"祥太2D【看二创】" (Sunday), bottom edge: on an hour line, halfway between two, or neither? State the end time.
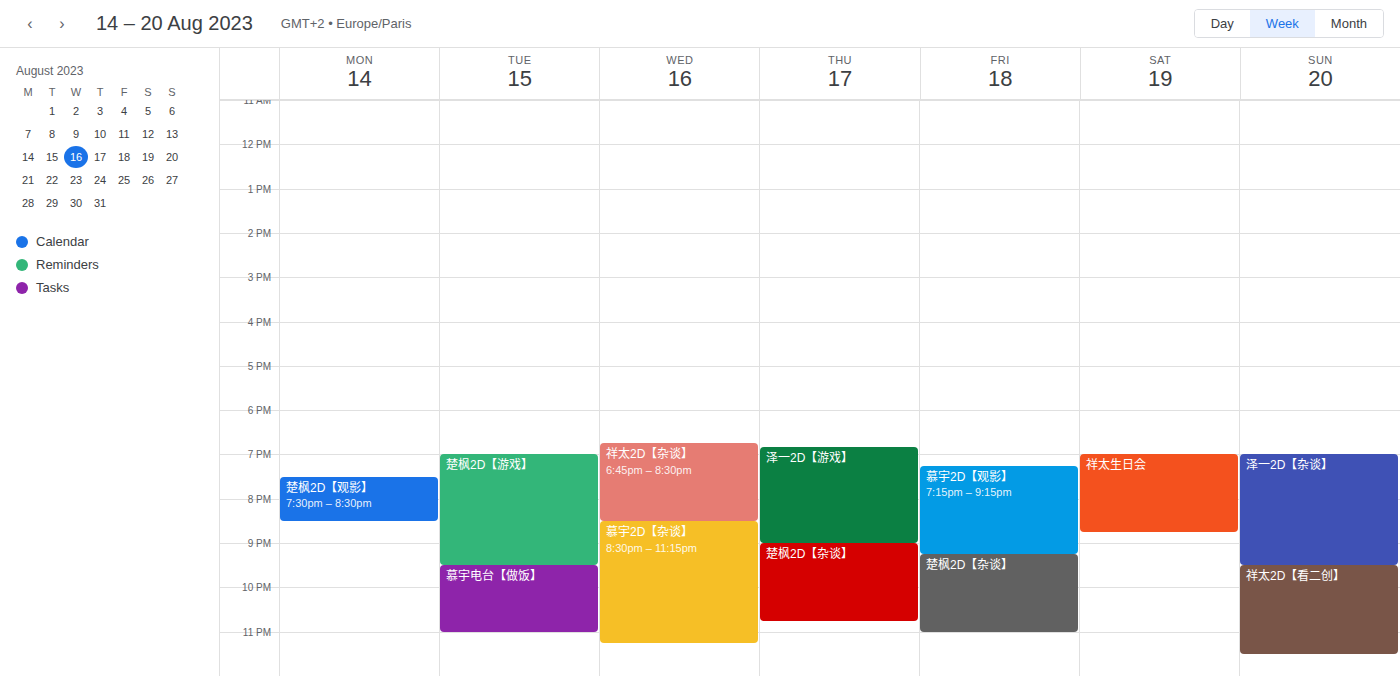
11:30 PM -- halfway between the 11 PM and 12 AM lines.